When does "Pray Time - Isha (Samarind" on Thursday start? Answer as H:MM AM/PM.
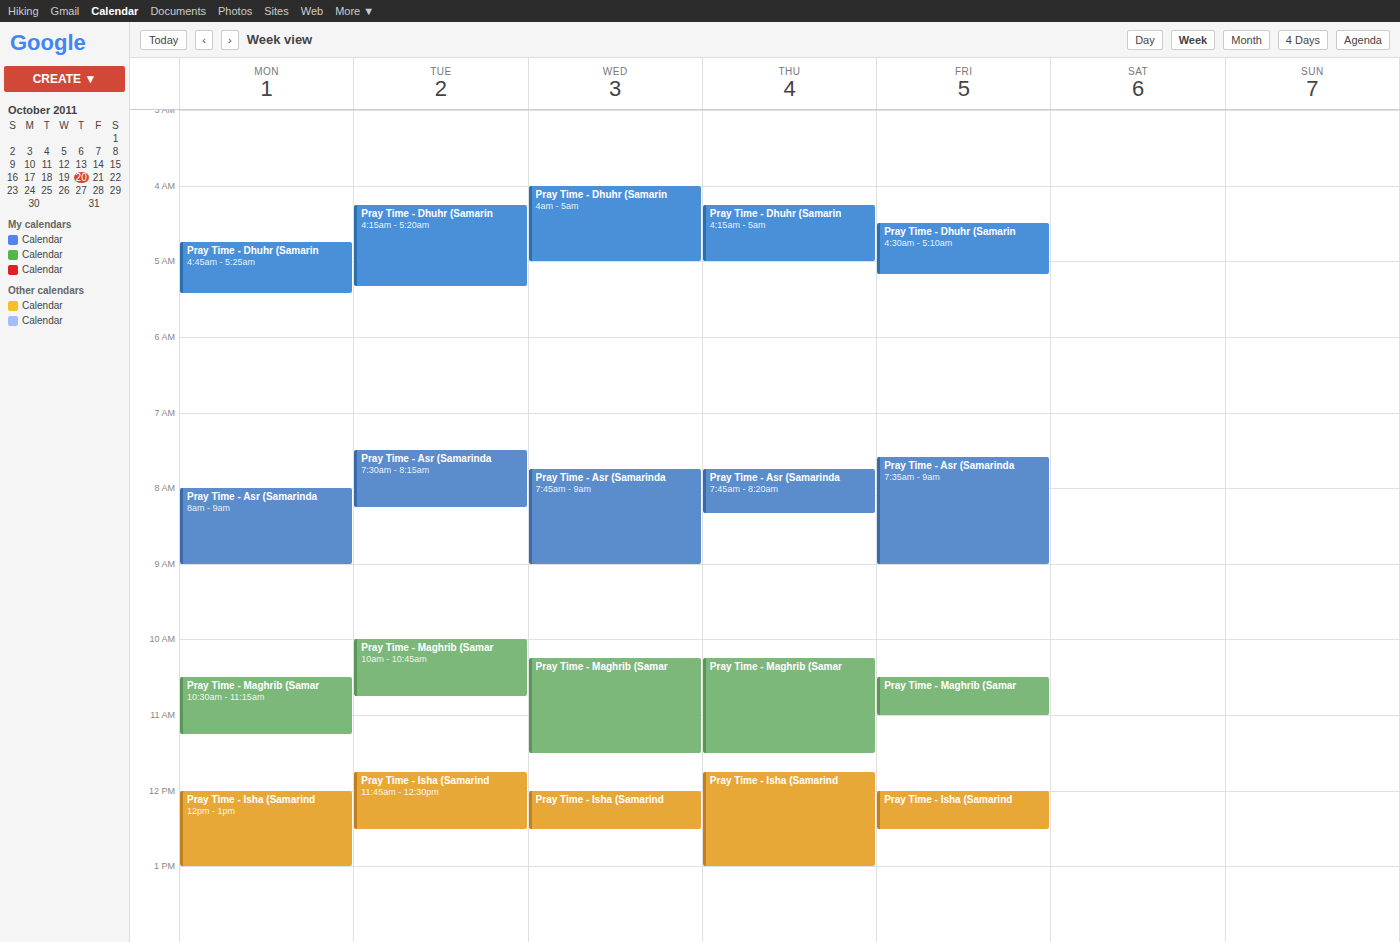
11:45 AM